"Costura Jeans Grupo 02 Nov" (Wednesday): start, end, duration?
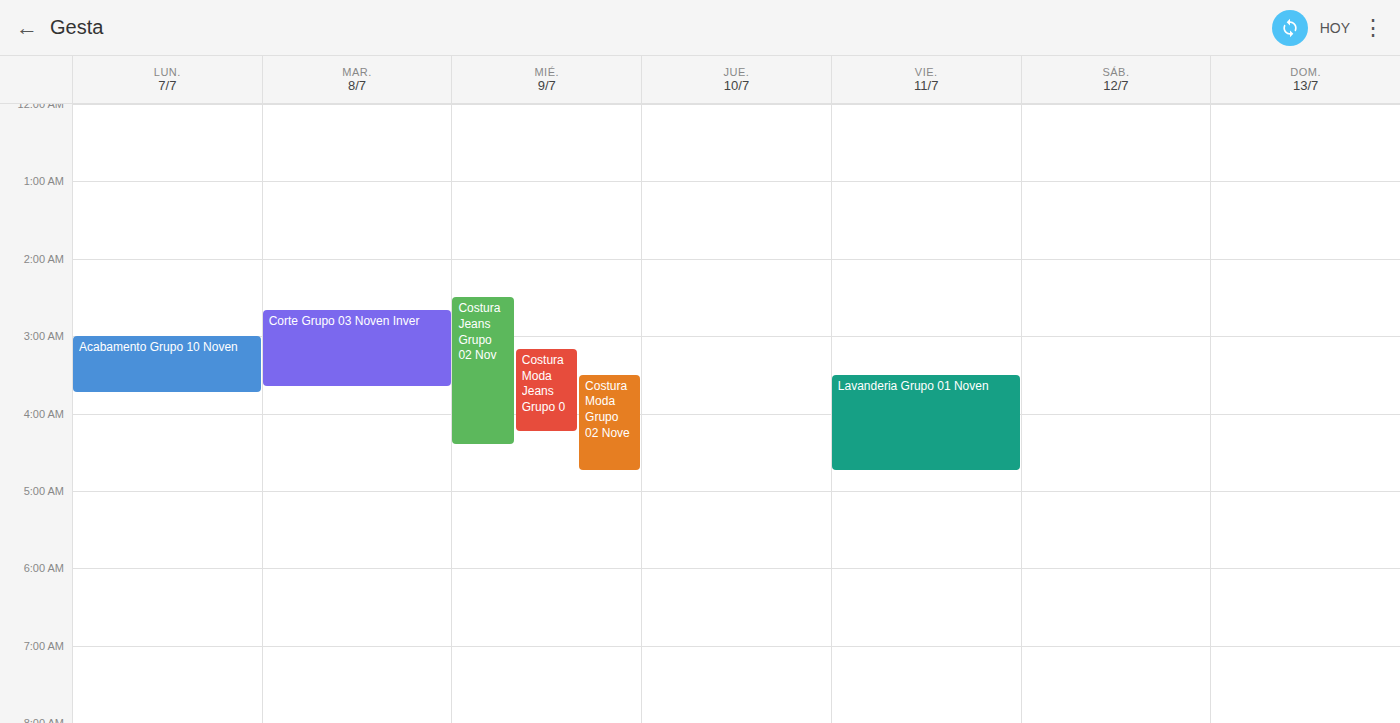
2:30 AM to 4:25 AM, 1 hour 55 minutes